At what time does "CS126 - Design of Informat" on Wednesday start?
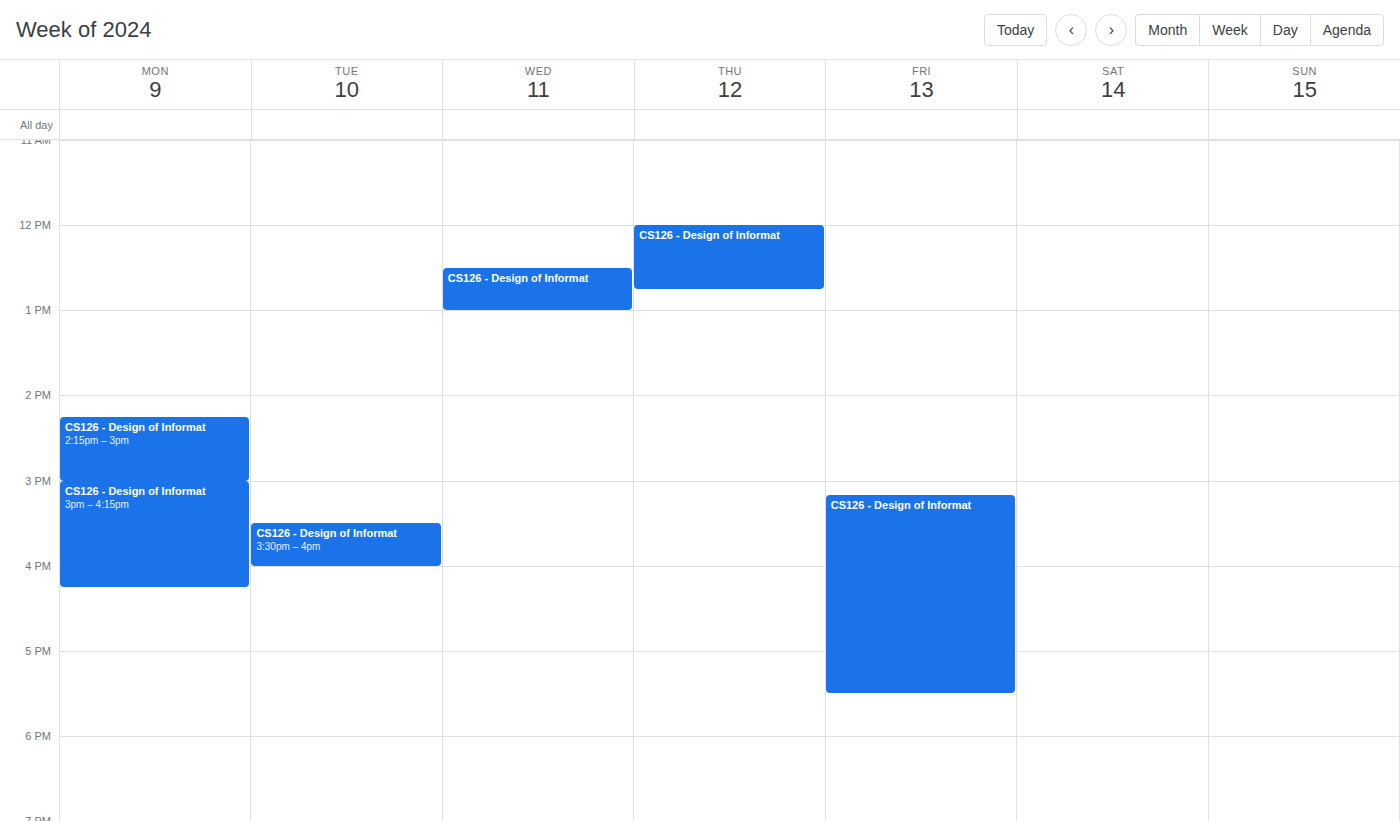
12:30 PM